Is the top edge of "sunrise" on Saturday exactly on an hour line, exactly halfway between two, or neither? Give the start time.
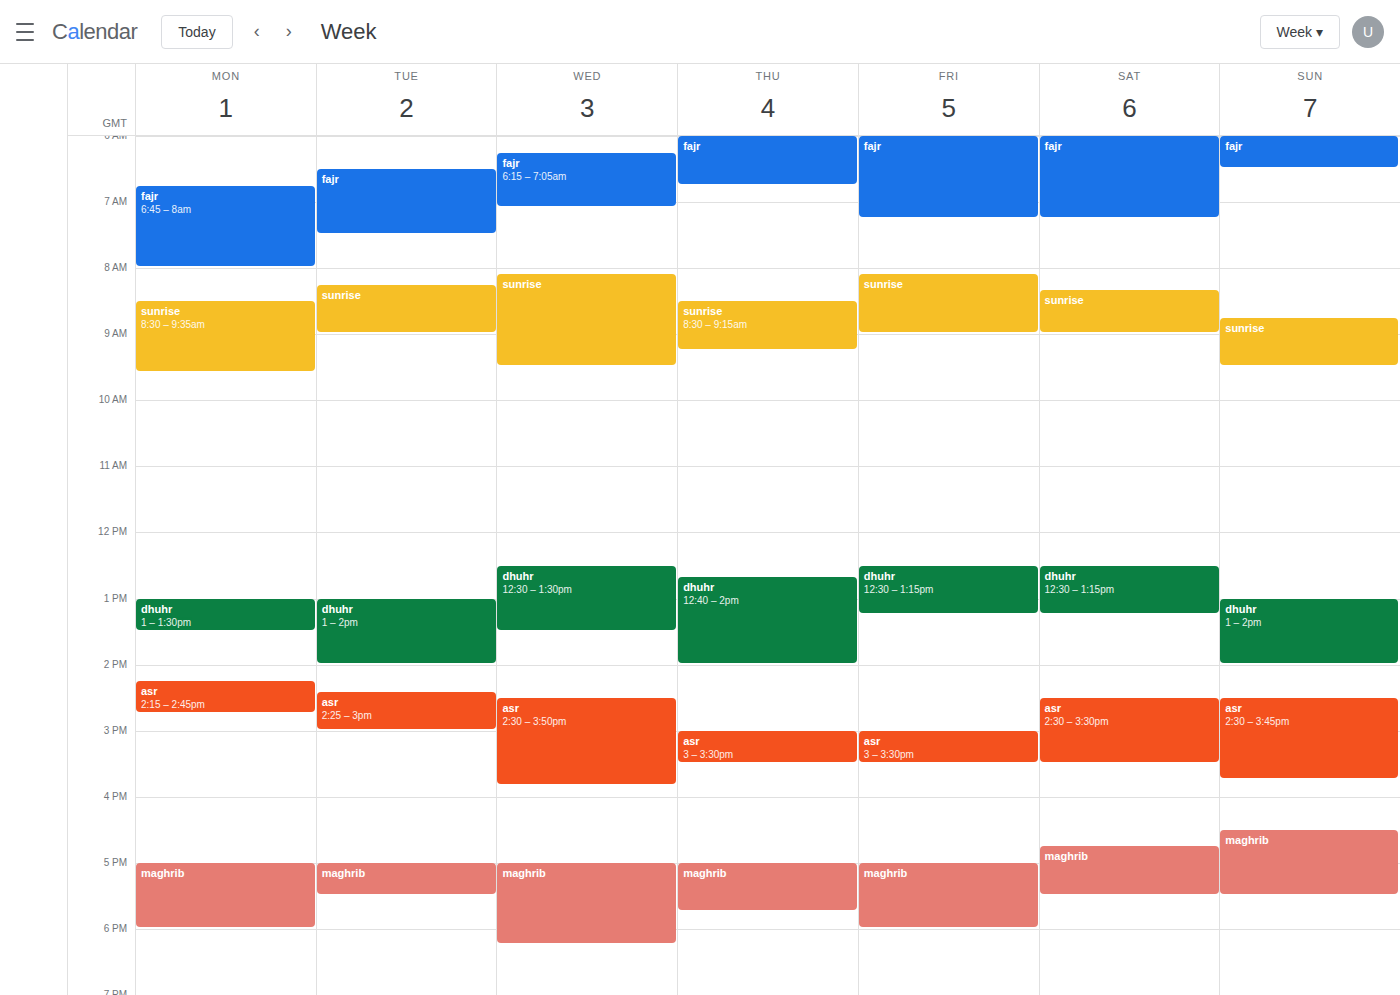
8:20 AM -- neither: 20 minutes below the 8 AM line and 40 minutes above the 9 AM line.